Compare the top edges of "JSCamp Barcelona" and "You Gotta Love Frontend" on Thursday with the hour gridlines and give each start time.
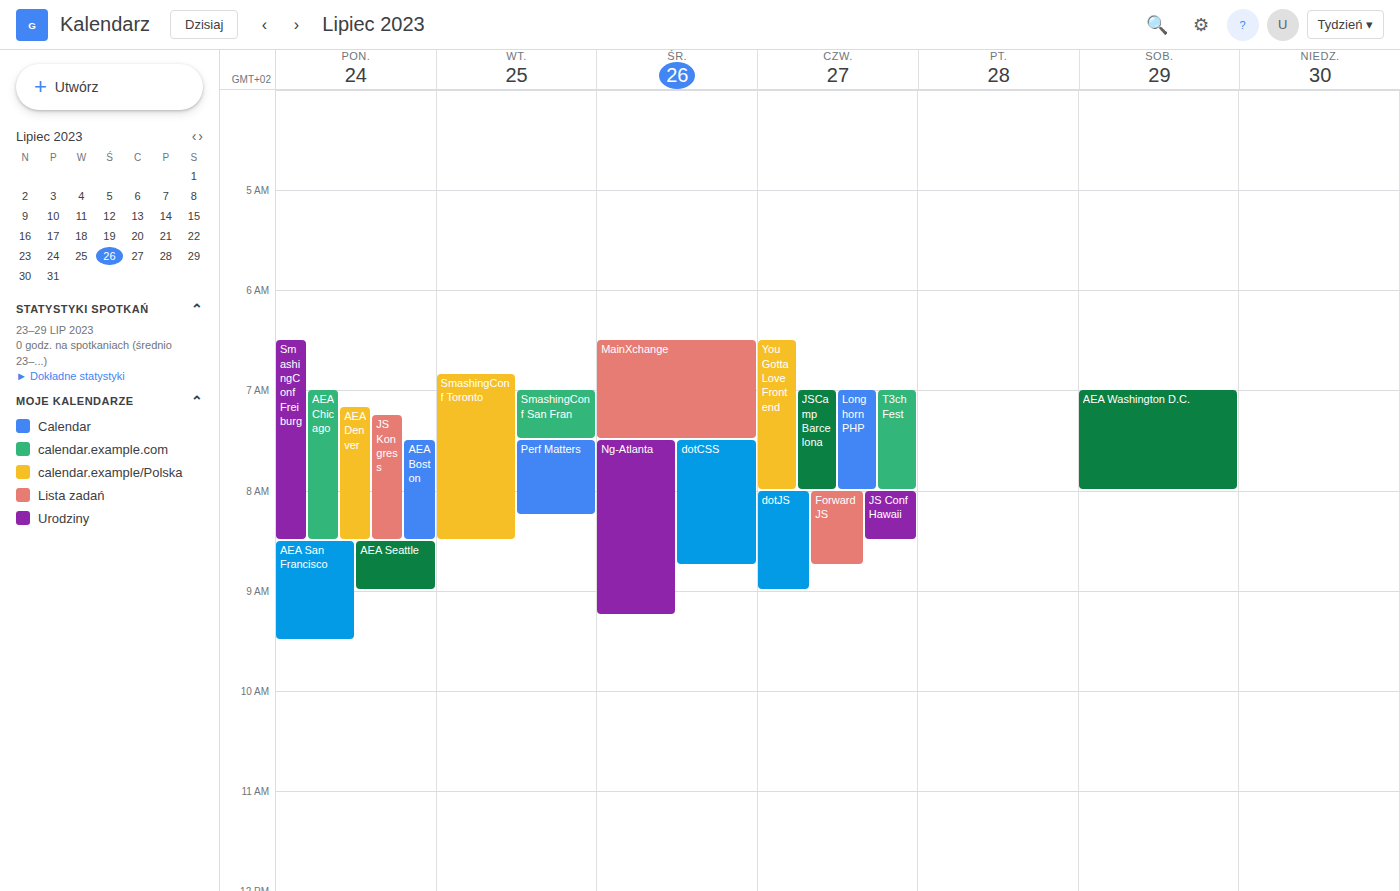
"JSCamp Barcelona": 7:00 AM, exactly on the 7 AM line. "You Gotta Love Frontend": 6:30 AM, halfway between the 6 AM and 7 AM lines.